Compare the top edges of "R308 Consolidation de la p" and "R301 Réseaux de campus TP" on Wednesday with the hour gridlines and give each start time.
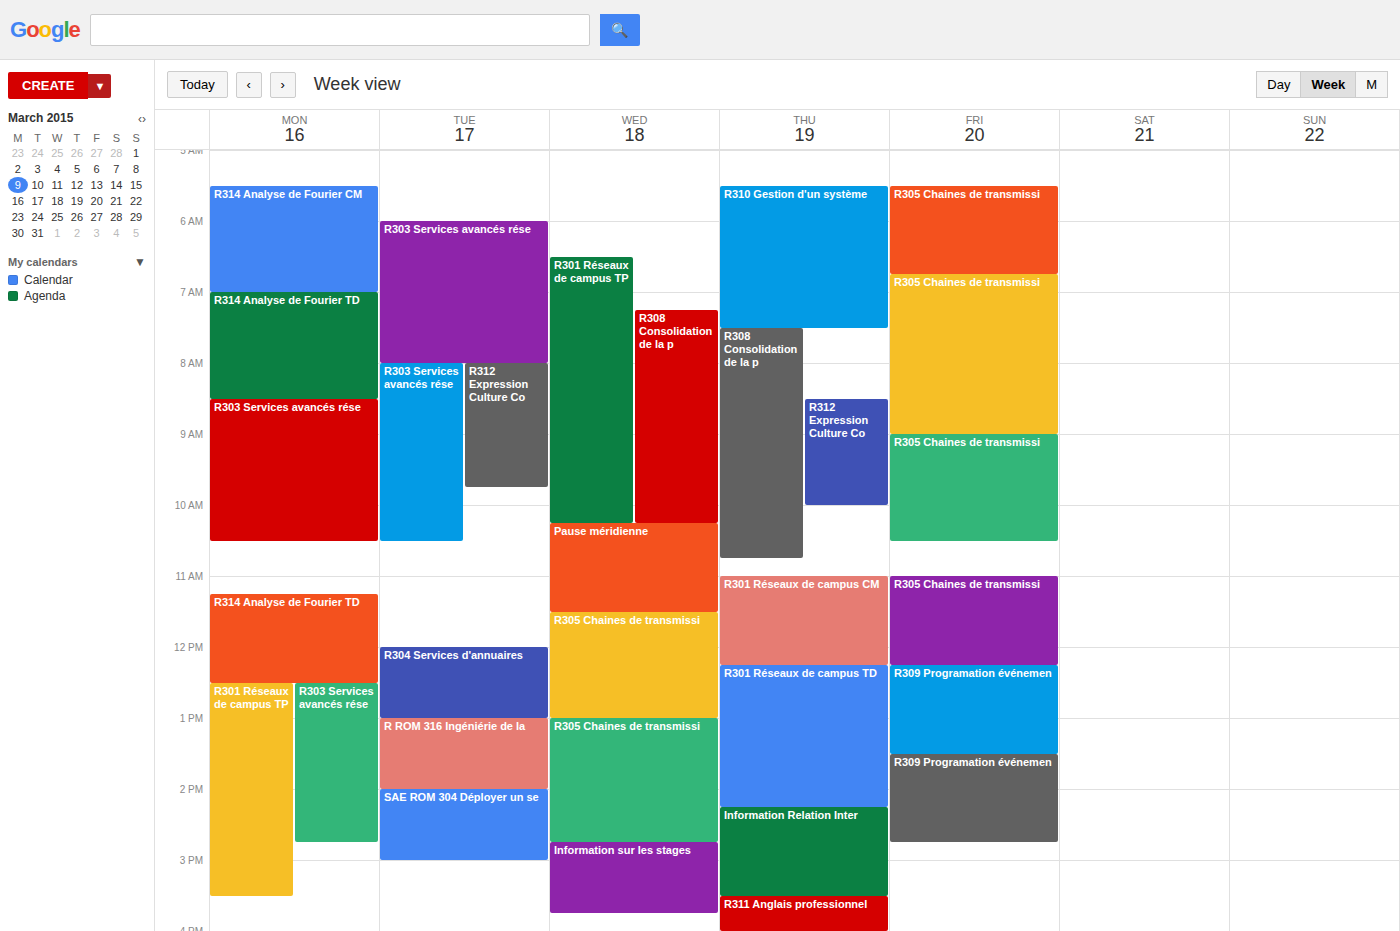
"R308 Consolidation de la p": 7:15 AM, neither: a quarter of the way from the 7 AM line to the 8 AM line. "R301 Réseaux de campus TP": 6:30 AM, halfway between the 6 AM and 7 AM lines.